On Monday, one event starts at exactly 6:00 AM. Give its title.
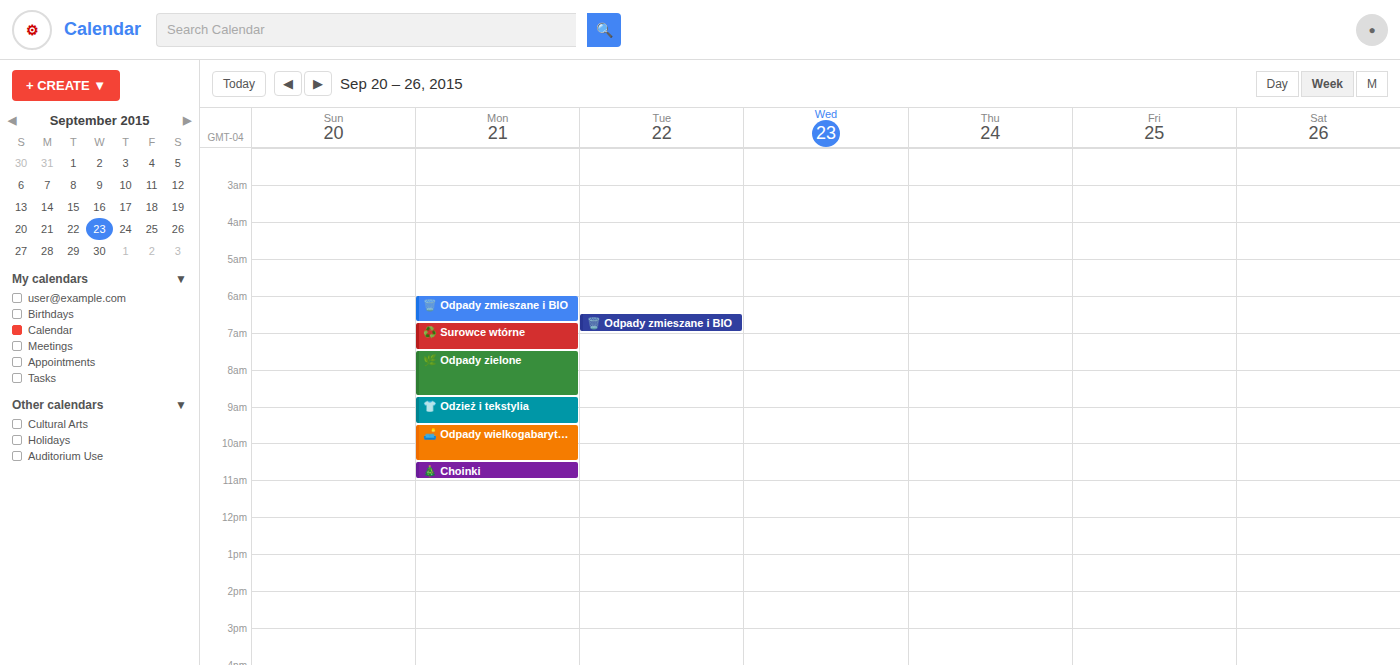
"🗑️ Odpady zmieszane i BIO"